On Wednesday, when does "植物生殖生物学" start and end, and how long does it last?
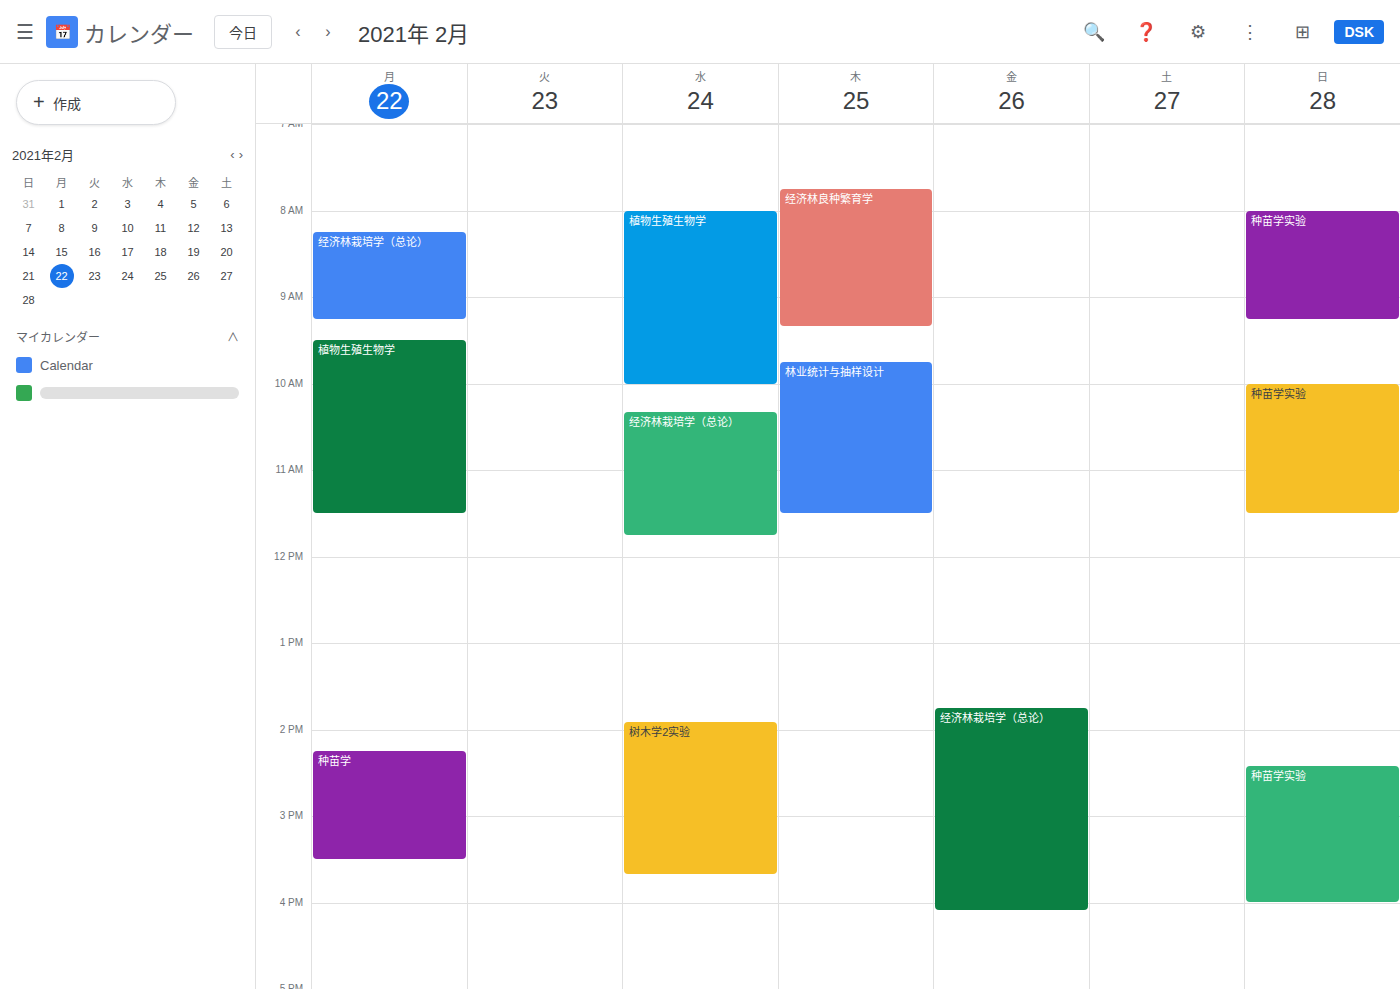
8:00 AM to 10:00 AM, 2 hours